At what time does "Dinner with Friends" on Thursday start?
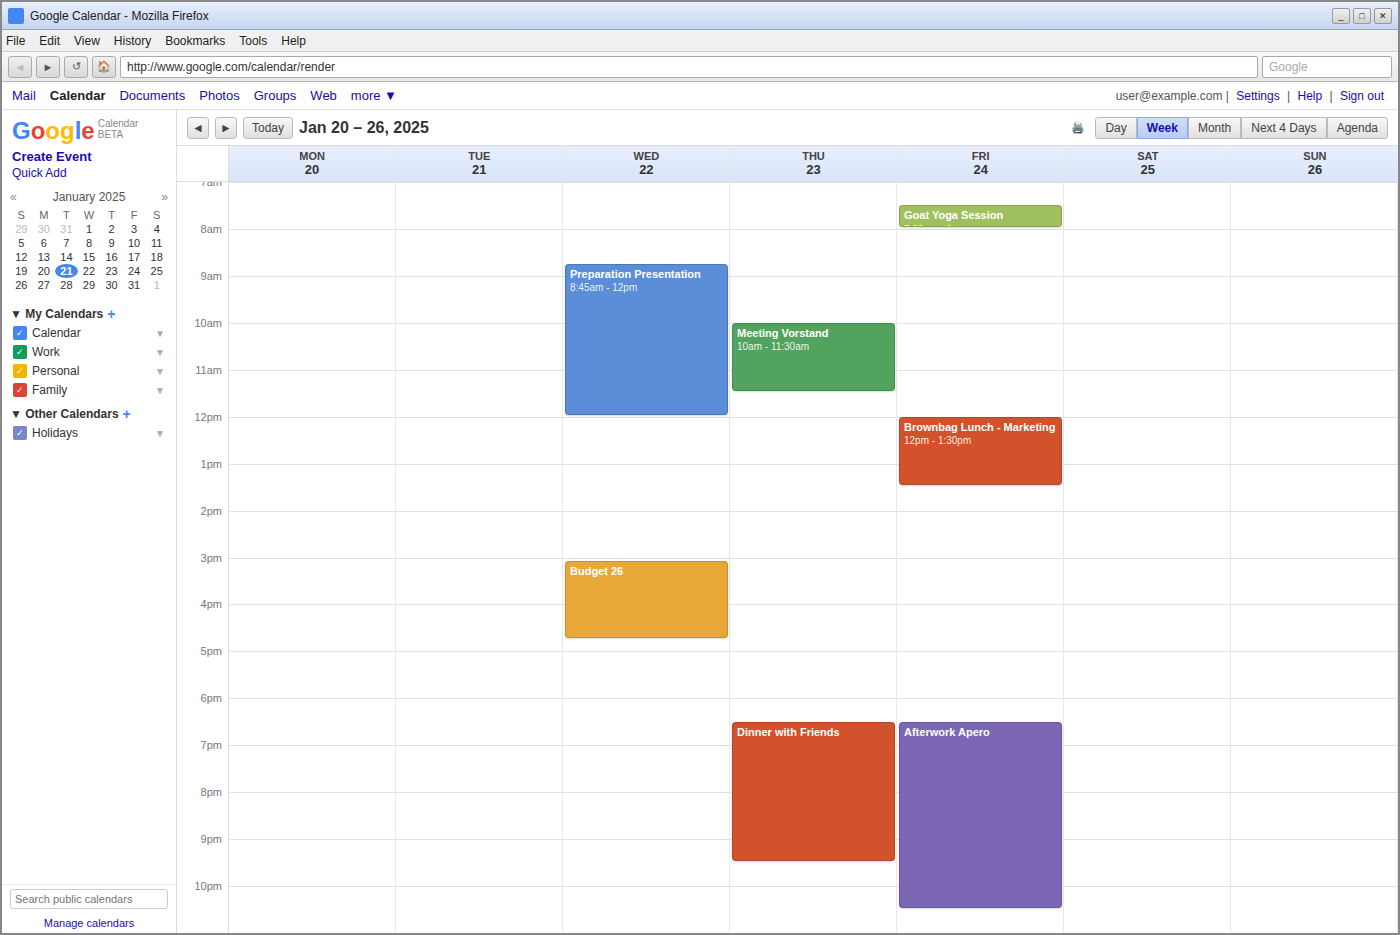
6:30 PM